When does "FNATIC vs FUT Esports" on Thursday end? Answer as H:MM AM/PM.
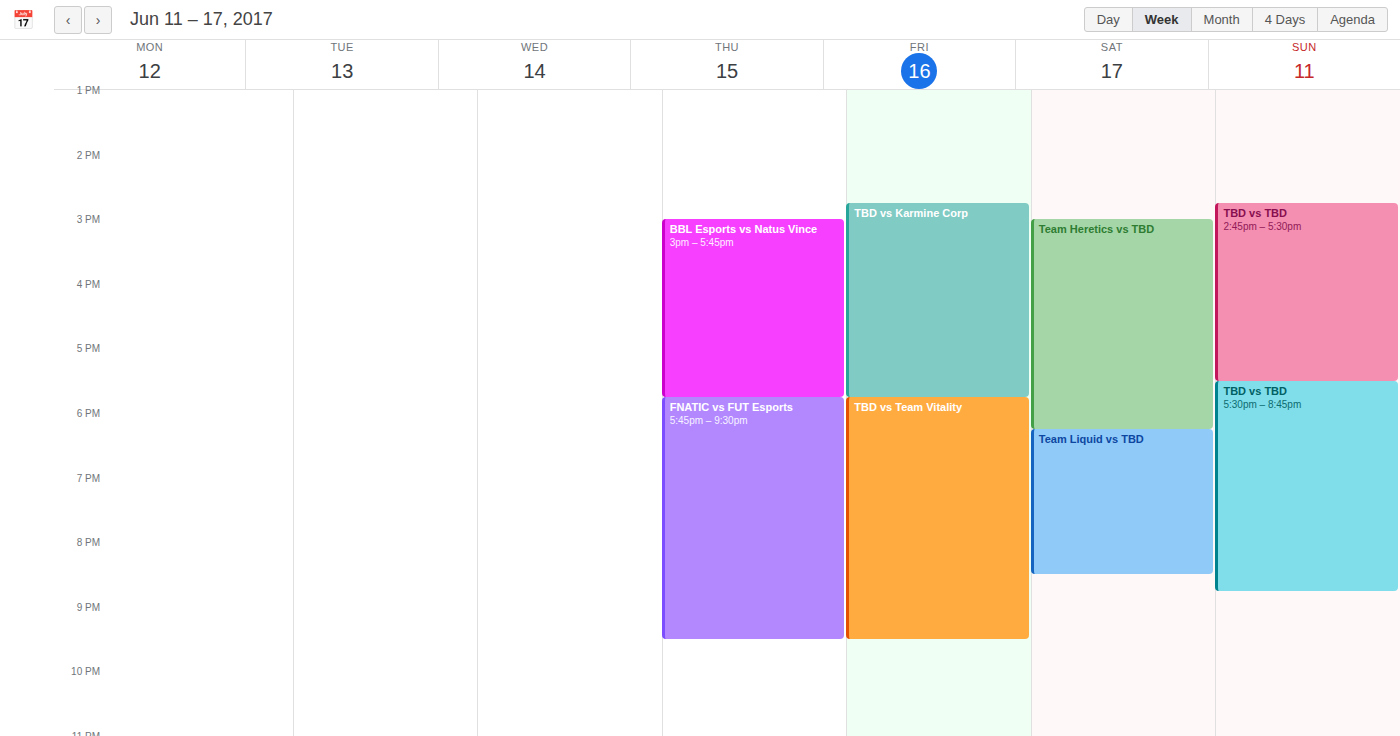
9:30 PM